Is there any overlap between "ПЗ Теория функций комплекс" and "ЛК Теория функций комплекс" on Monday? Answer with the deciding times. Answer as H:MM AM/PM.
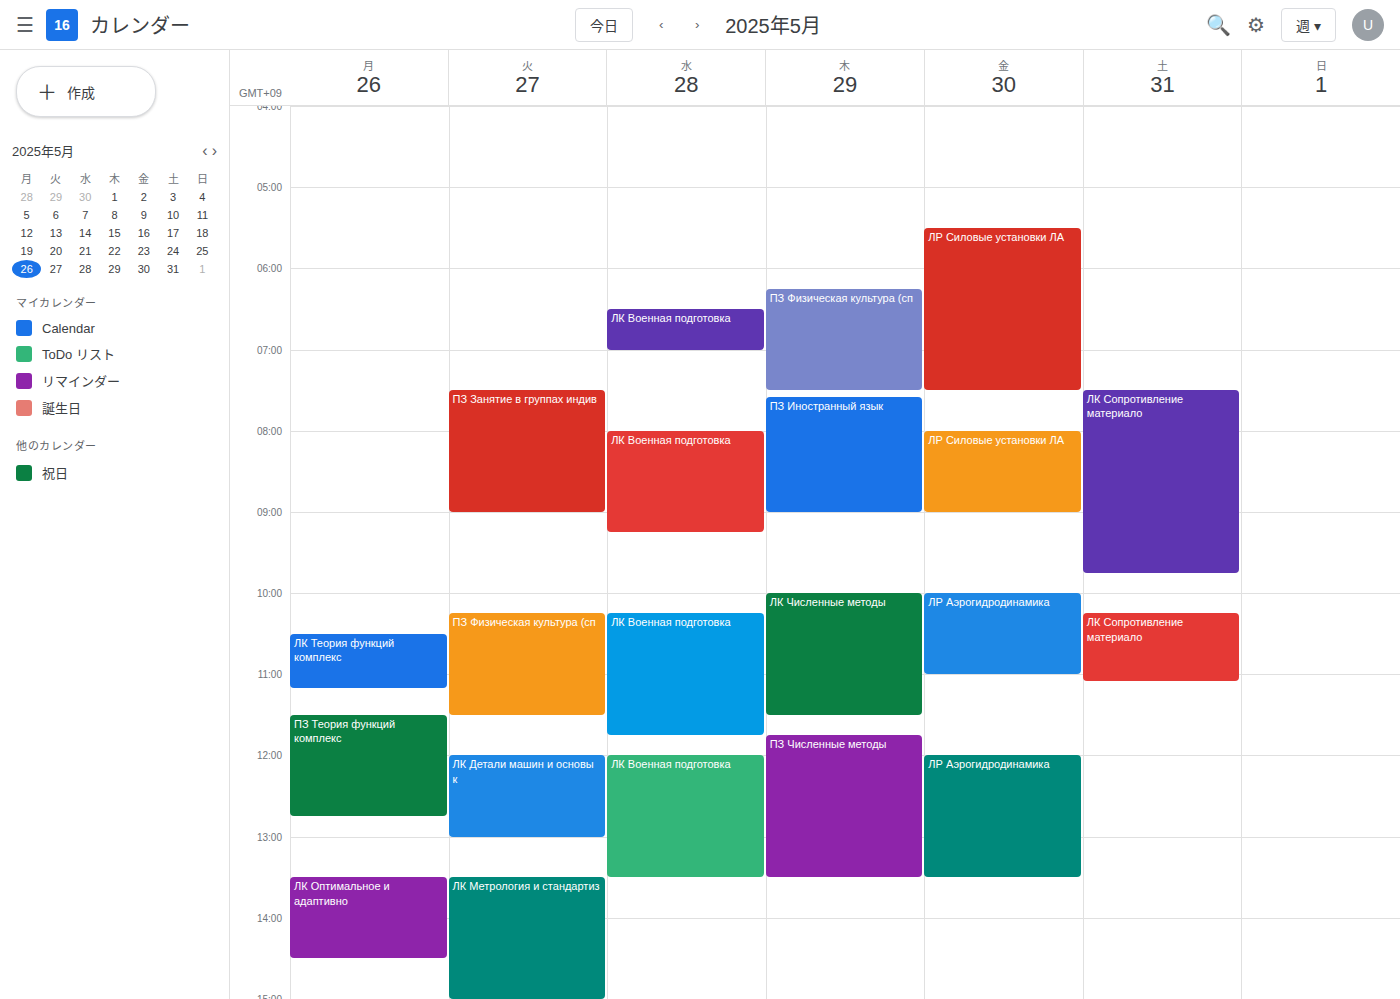
"ЛК Теория функций комплекс" ends at 11:10 AM and "ПЗ Теория функций комплекс" starts at 11:30 AM -- no overlap.